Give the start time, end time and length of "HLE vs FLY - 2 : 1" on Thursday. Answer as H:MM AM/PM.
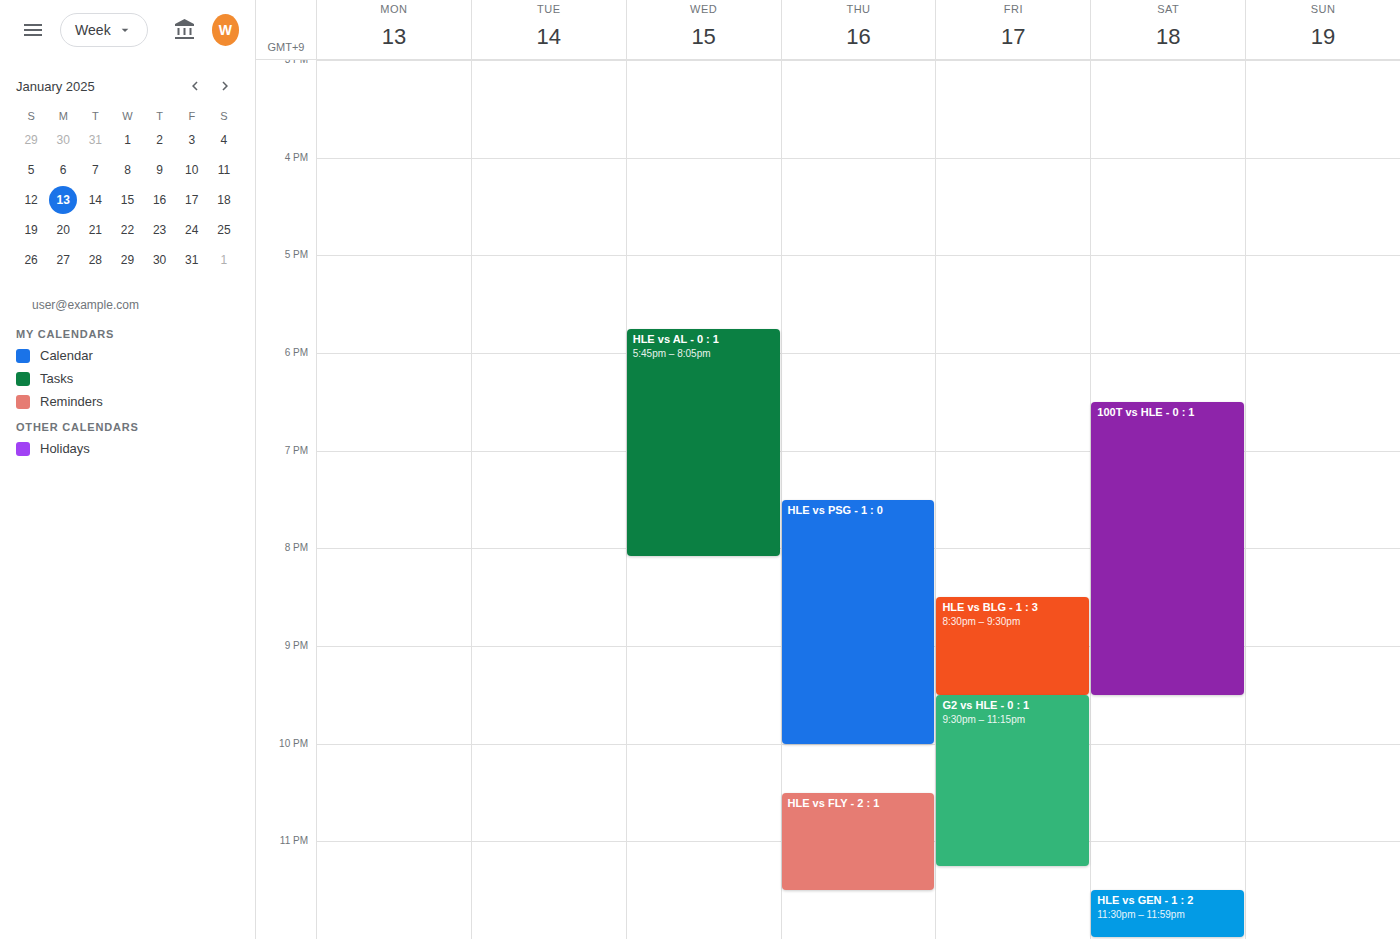
10:30 PM to 11:30 PM, 1 hour